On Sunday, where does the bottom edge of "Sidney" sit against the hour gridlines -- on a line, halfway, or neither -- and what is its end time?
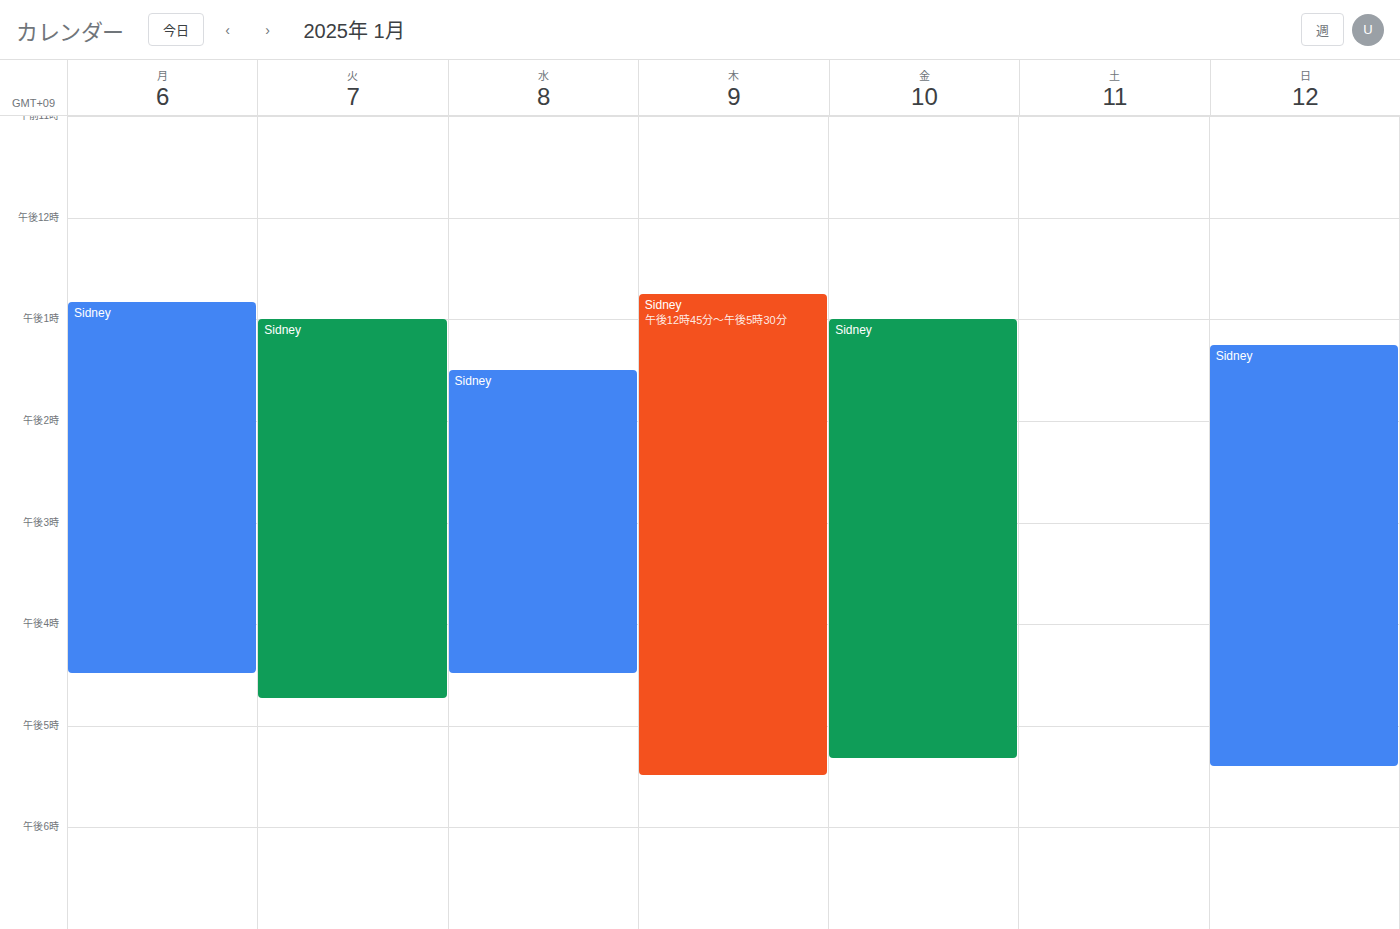
5:25 PM -- neither: 25 minutes below the 5 PM line and 35 minutes above the 6 PM line.